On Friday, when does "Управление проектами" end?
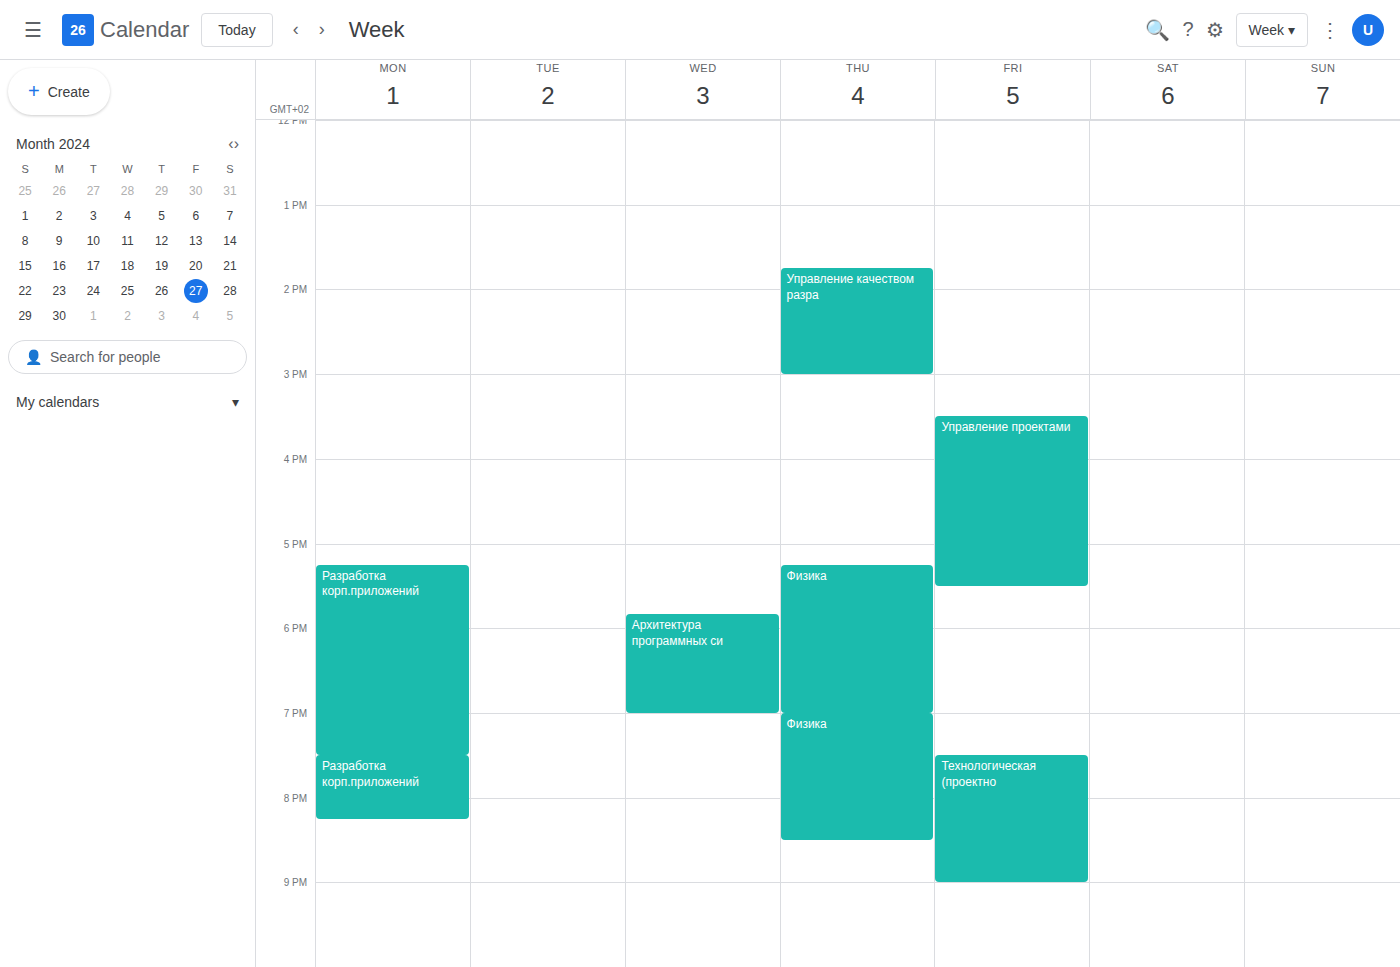
17:30